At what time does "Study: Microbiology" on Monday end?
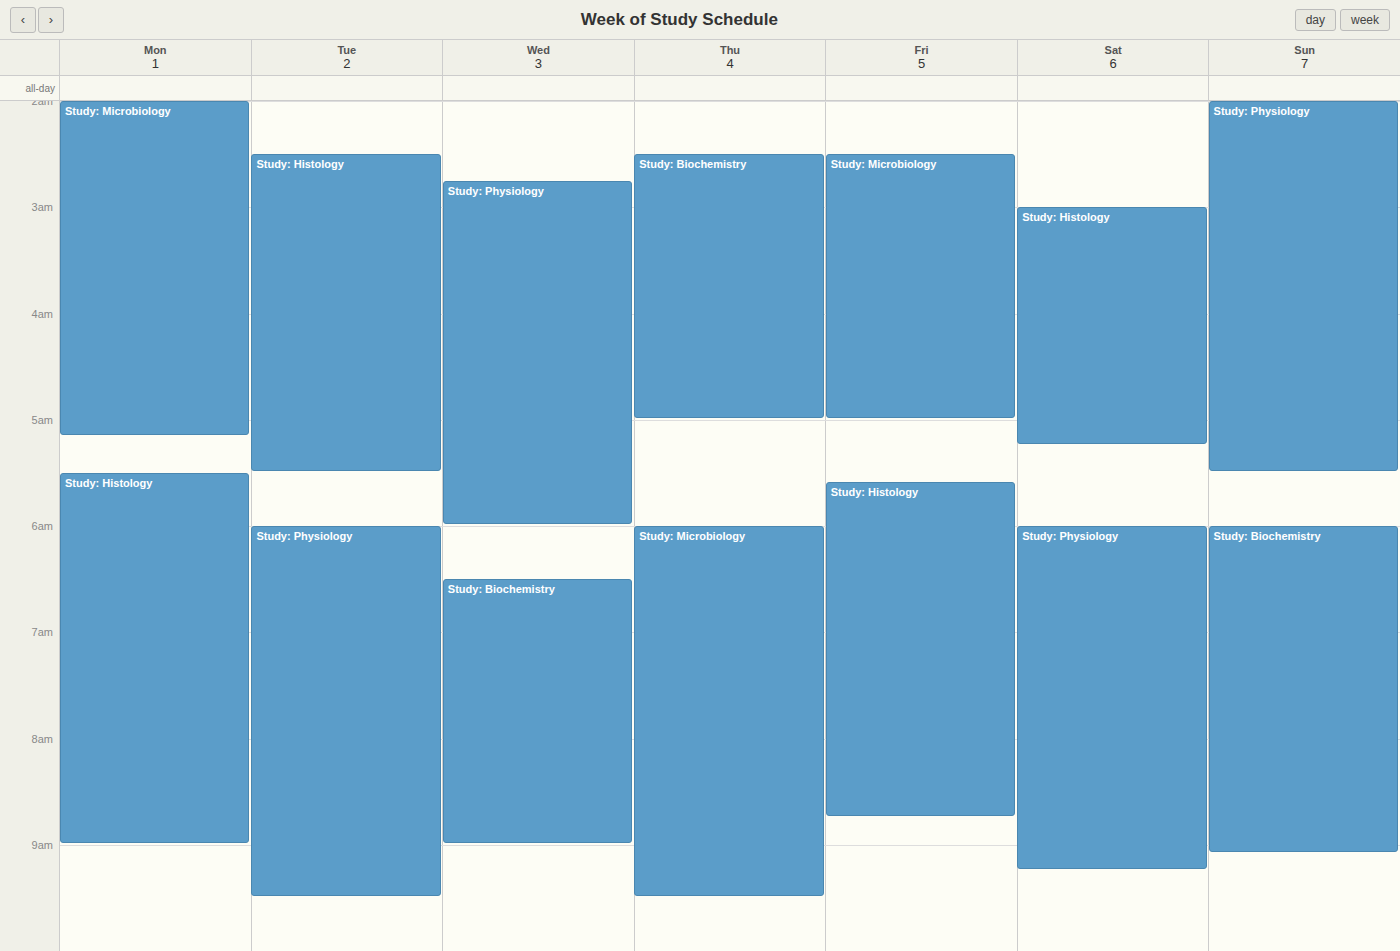
5:10 AM